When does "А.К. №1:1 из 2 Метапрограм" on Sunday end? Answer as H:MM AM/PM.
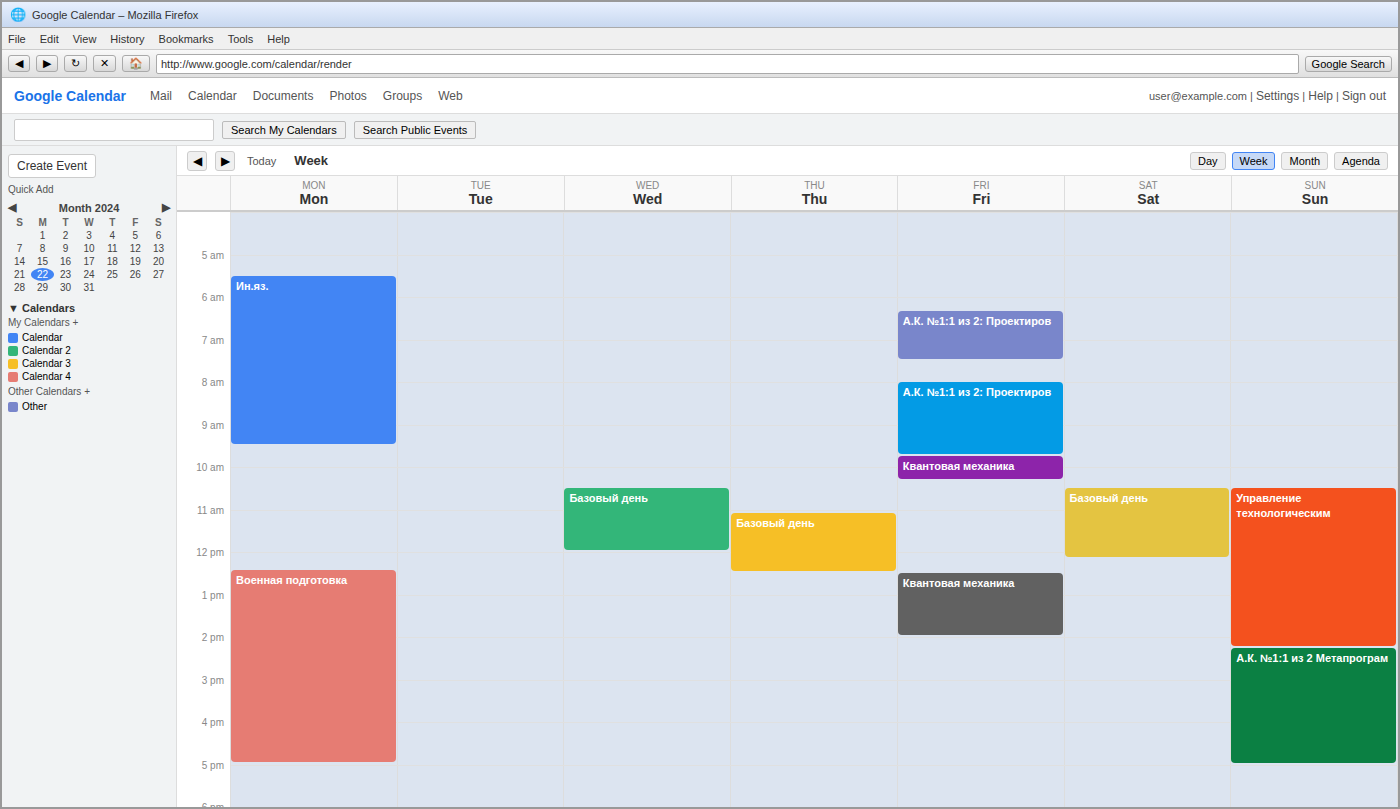
5:00 PM